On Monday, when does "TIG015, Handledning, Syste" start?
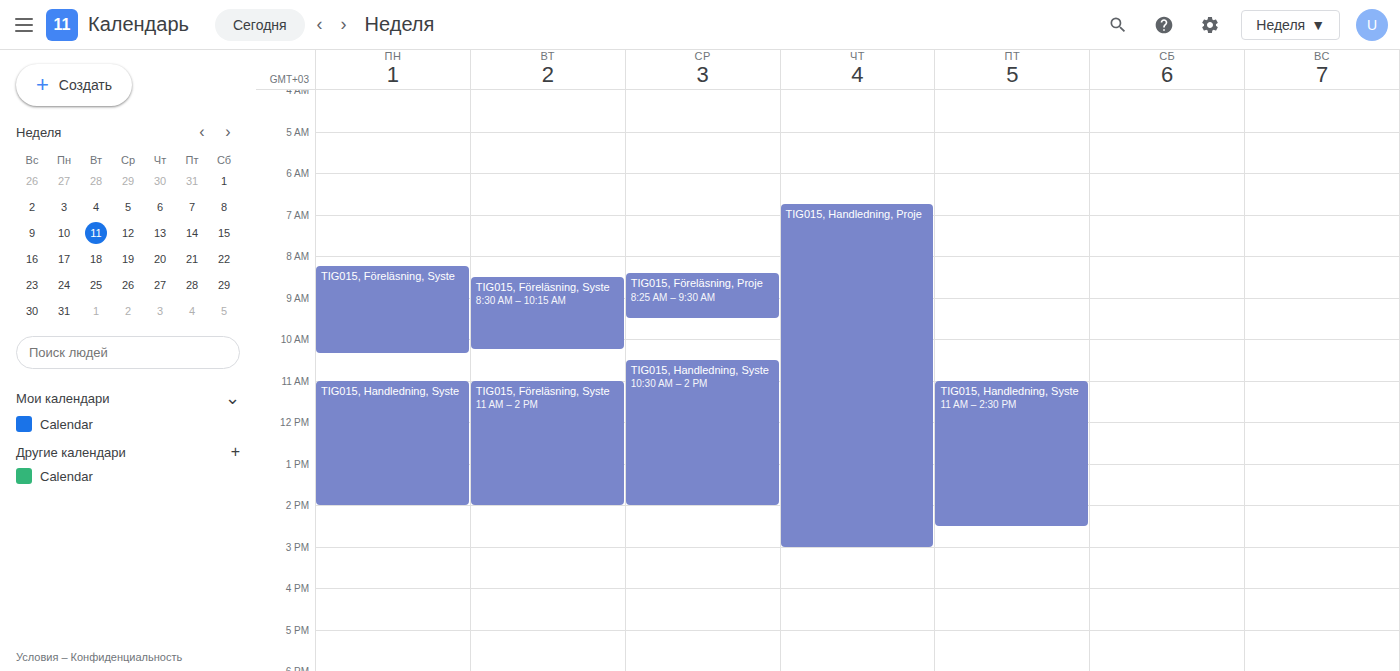
11:00 AM